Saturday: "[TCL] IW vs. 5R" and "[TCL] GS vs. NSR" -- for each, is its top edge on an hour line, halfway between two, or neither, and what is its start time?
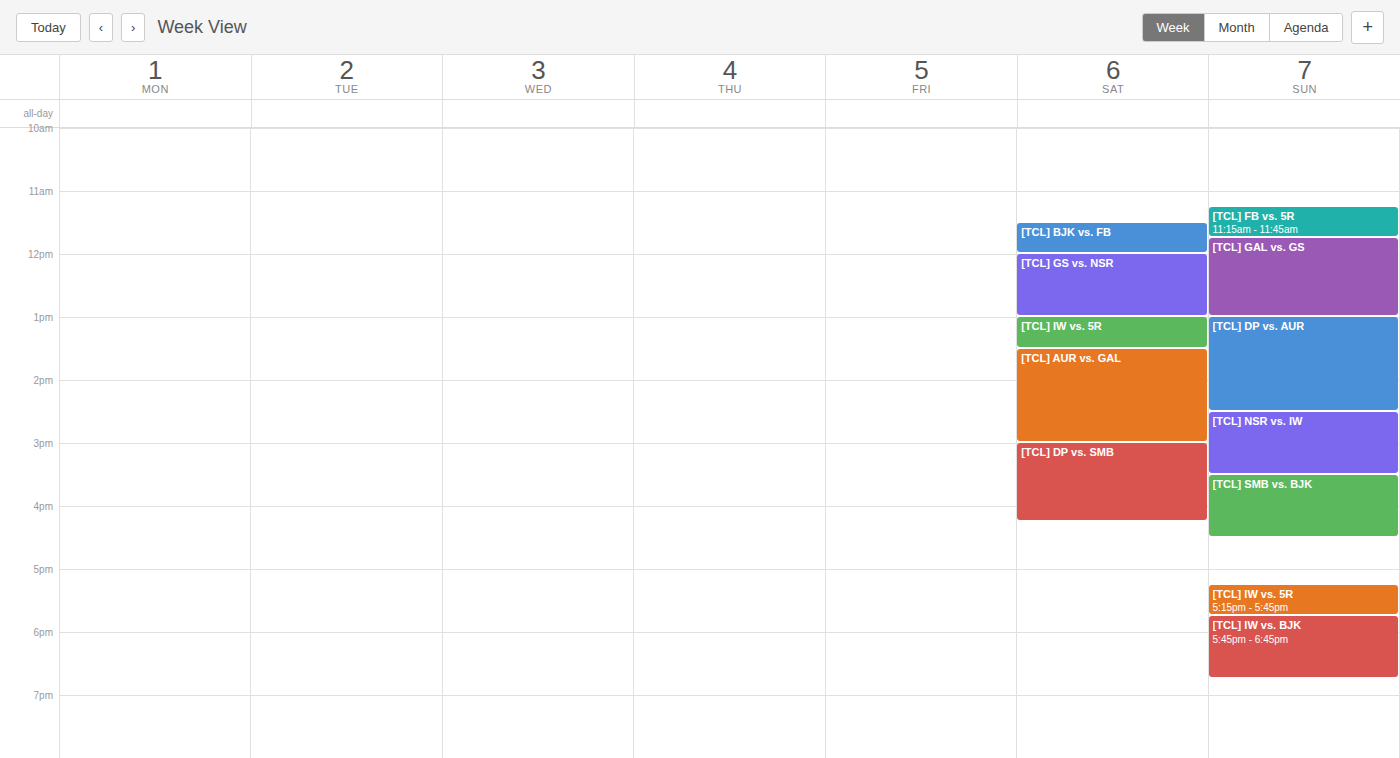
"[TCL] IW vs. 5R": 1:00 PM, exactly on the 1 PM line. "[TCL] GS vs. NSR": 12:00 PM, exactly on the 12 PM line.